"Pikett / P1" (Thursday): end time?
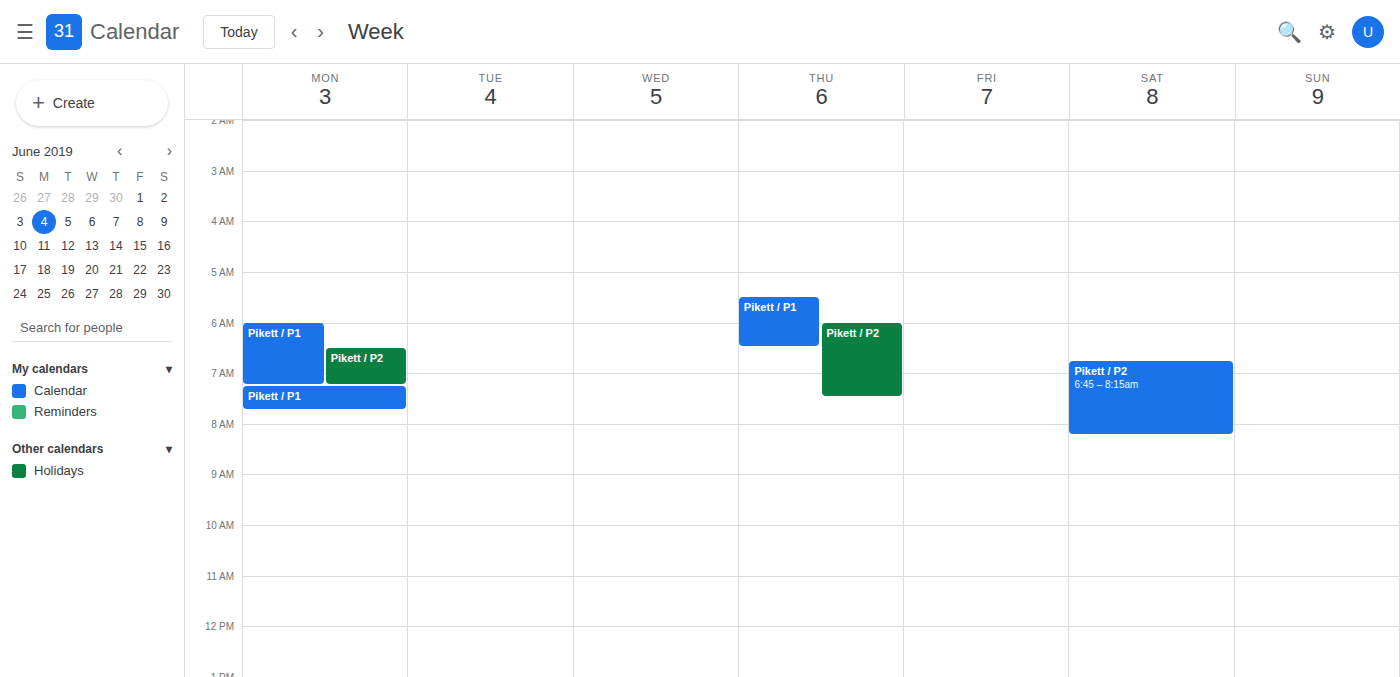
06:30